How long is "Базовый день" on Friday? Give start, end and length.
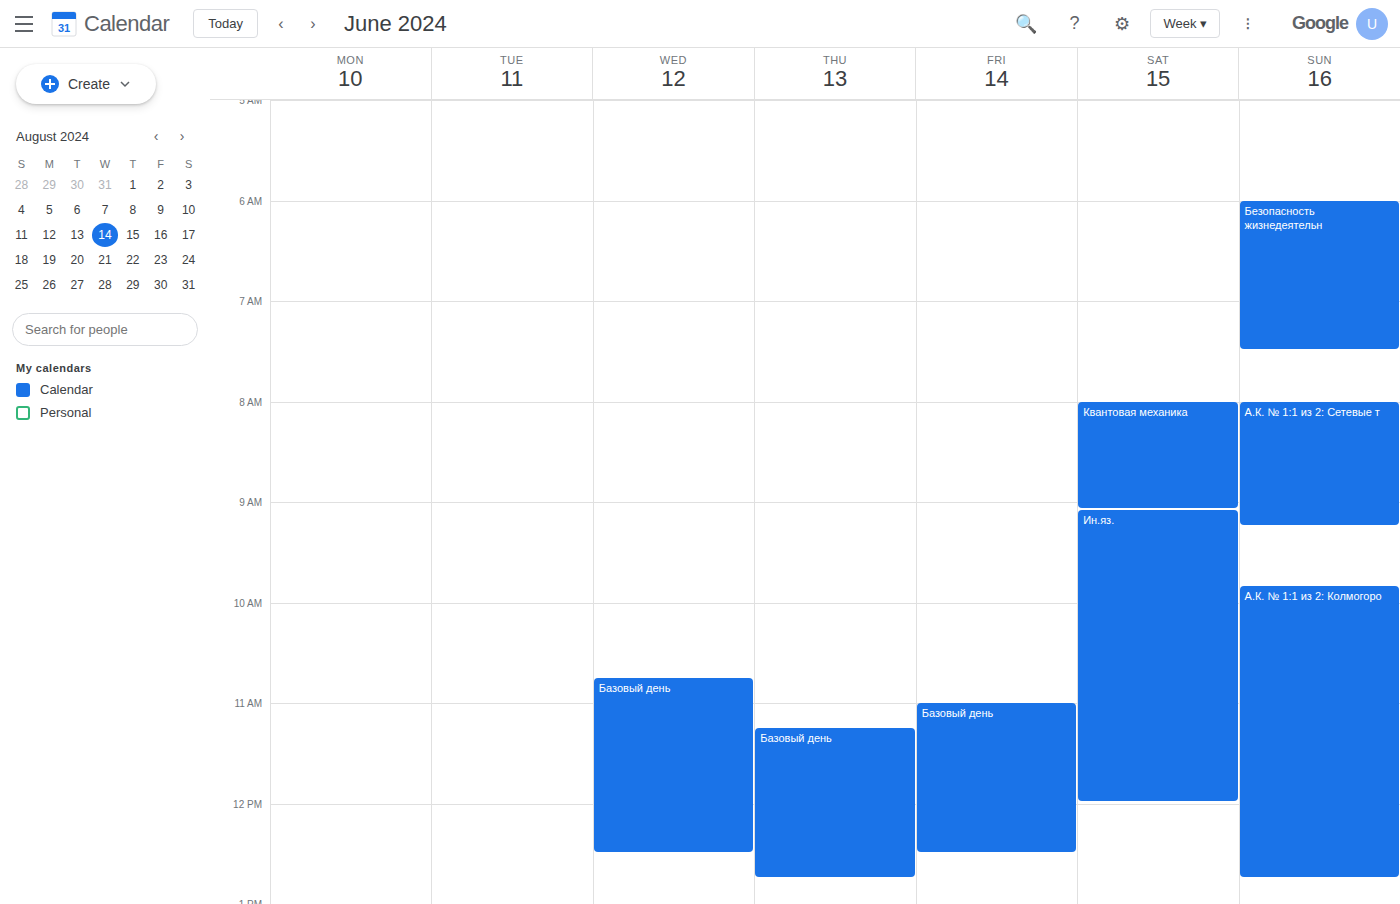
11:00 AM to 12:30 PM, 1 hour 30 minutes